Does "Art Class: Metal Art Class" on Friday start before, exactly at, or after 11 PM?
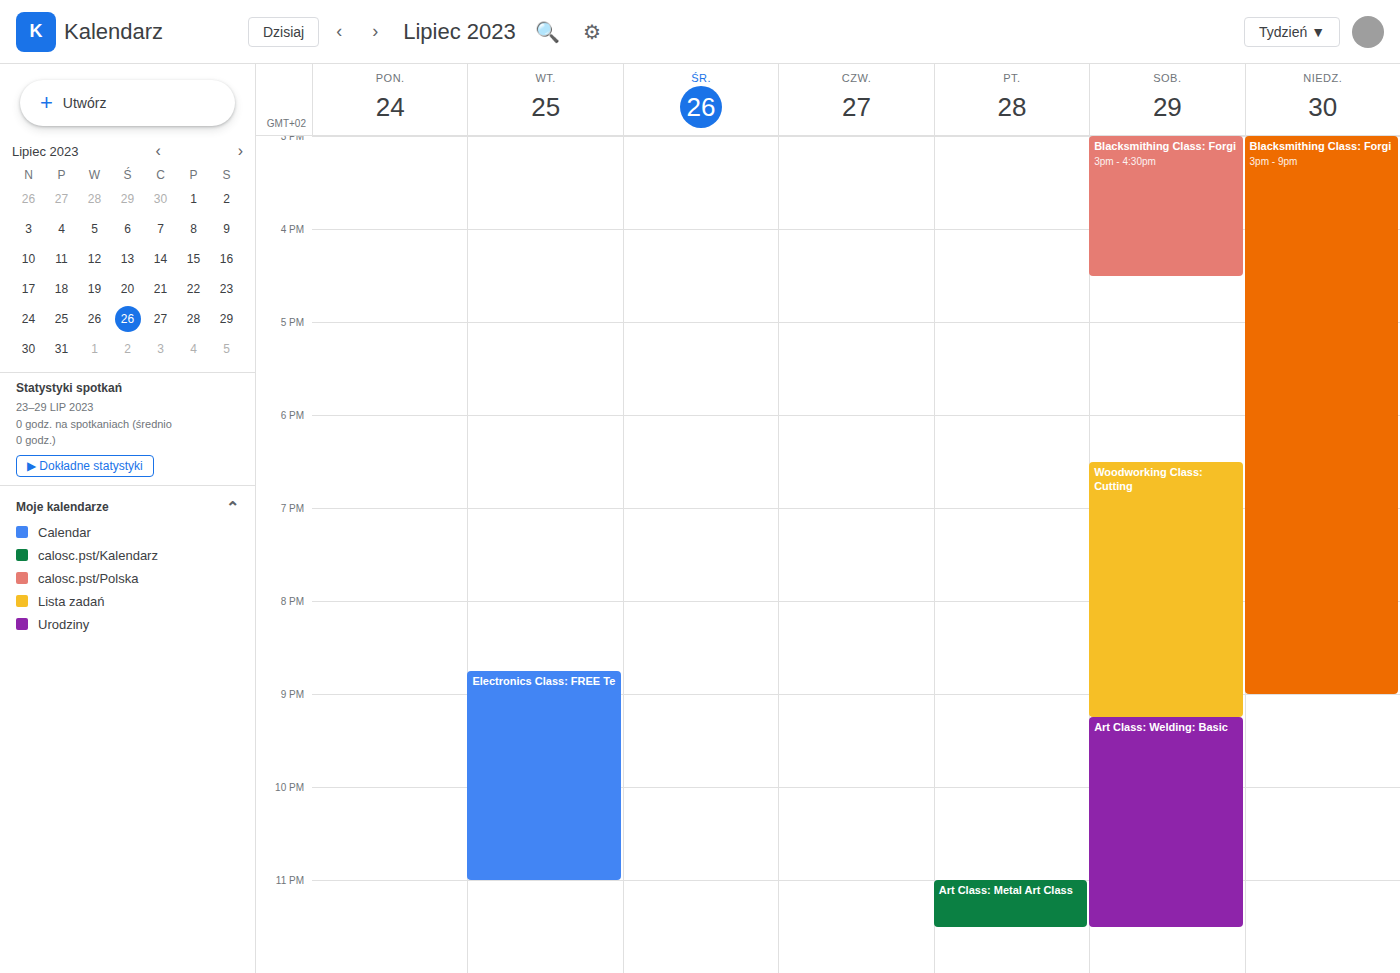
11:00 PM -- exactly at 11 PM, on the 11 PM line.